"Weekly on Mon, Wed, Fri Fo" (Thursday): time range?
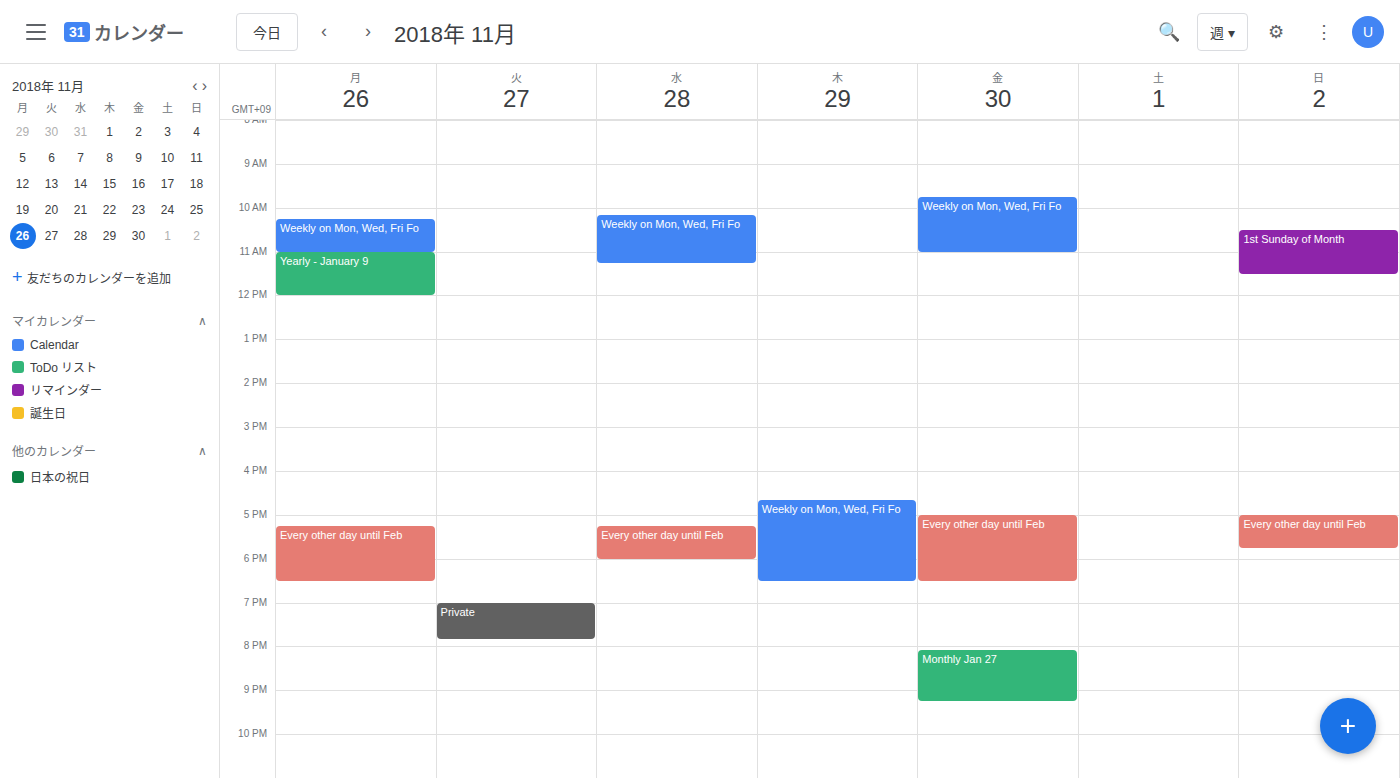
4:40 PM to 6:30 PM